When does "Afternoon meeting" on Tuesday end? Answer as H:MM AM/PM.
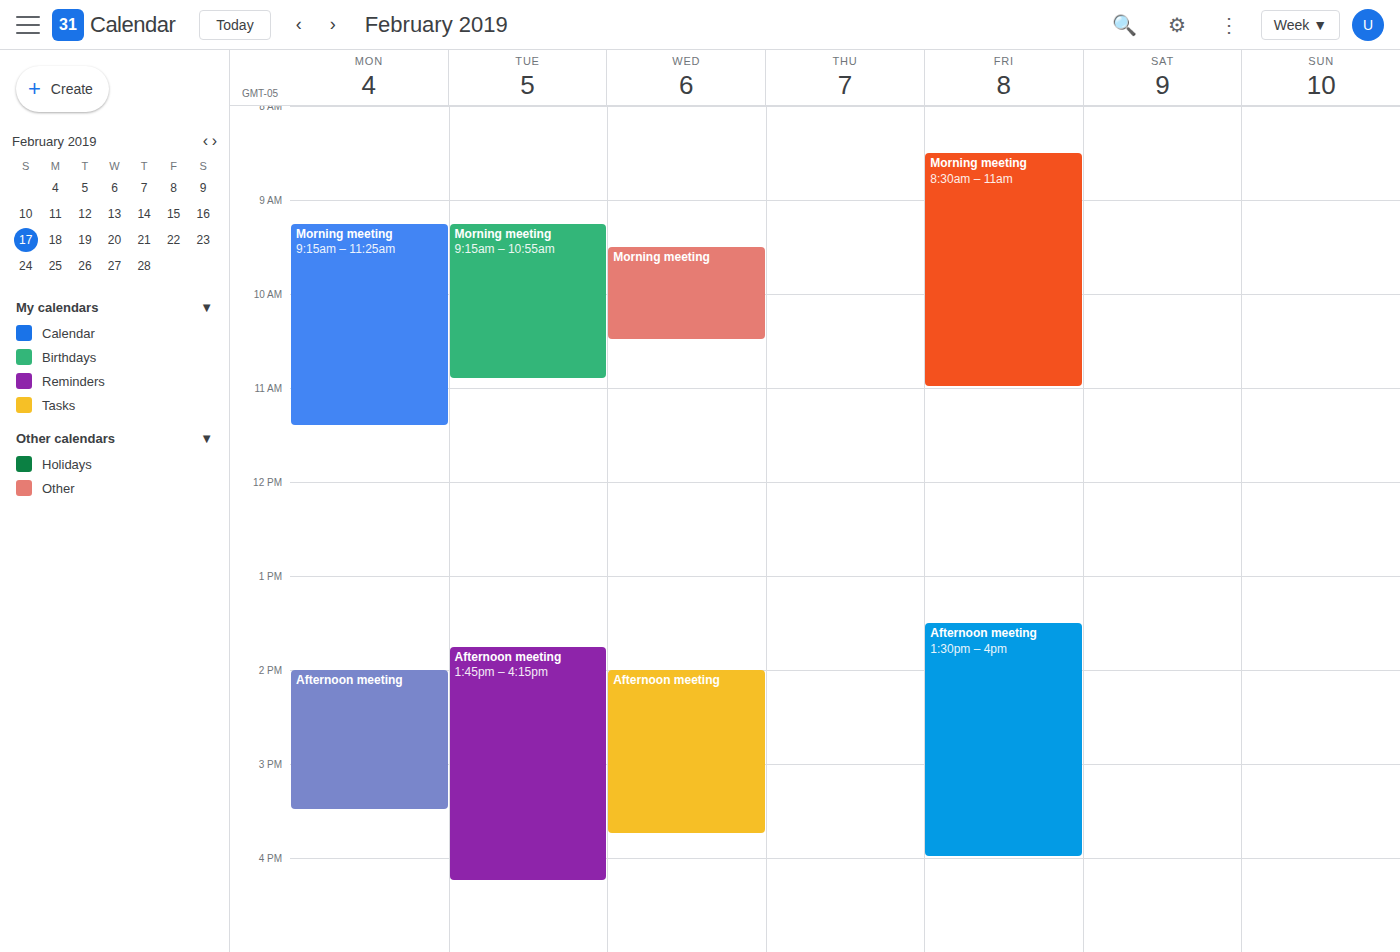
4:15 PM